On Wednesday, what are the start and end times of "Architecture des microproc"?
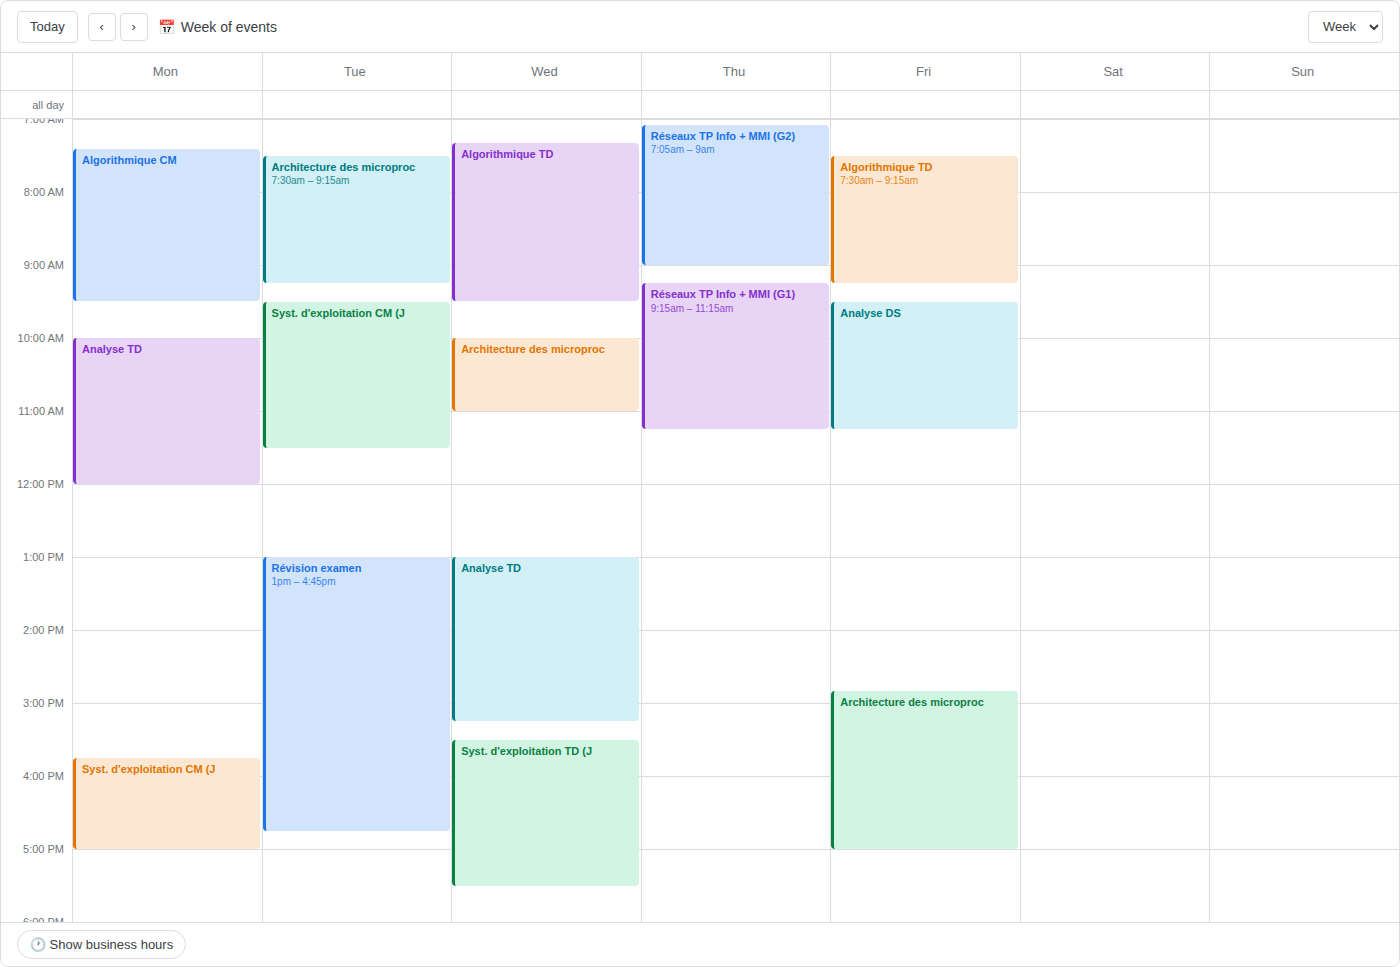
10:00 AM to 11:00 AM